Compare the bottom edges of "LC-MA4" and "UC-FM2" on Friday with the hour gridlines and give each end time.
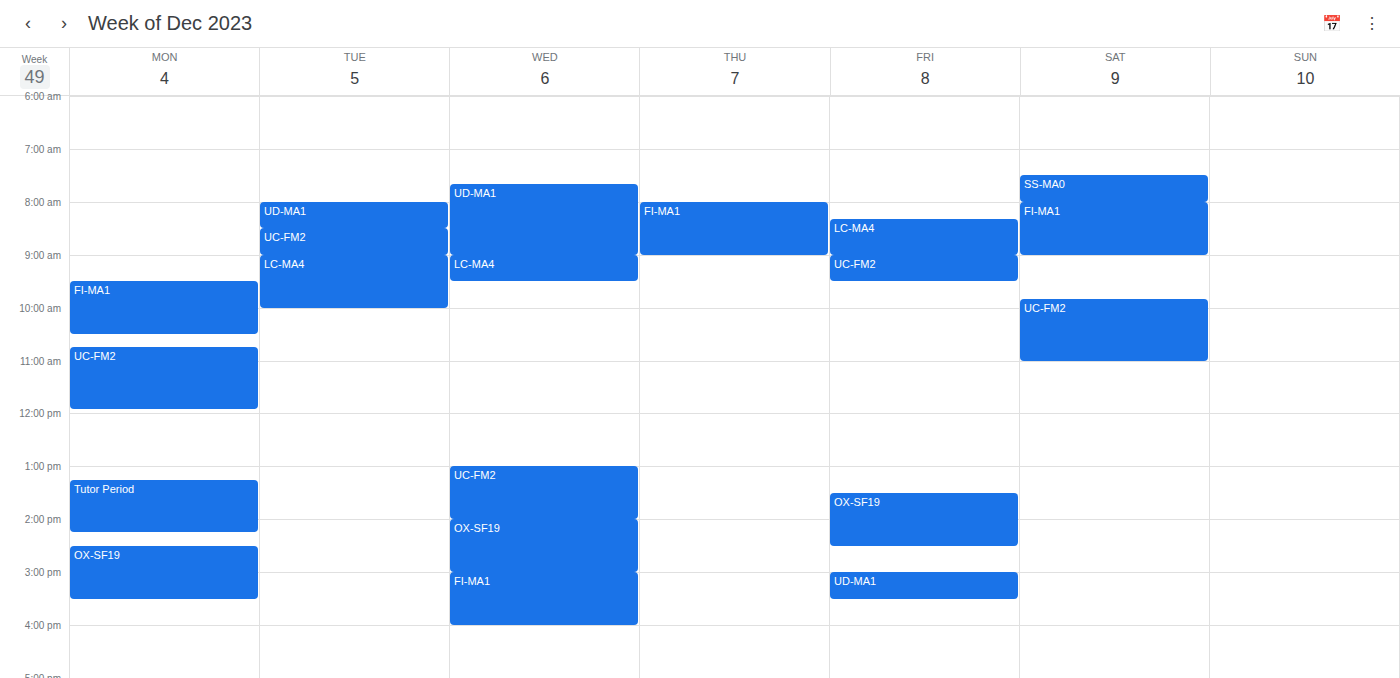
"LC-MA4": 9:00 AM, exactly on the 9 AM line. "UC-FM2": 9:30 AM, halfway between the 9 AM and 10 AM lines.